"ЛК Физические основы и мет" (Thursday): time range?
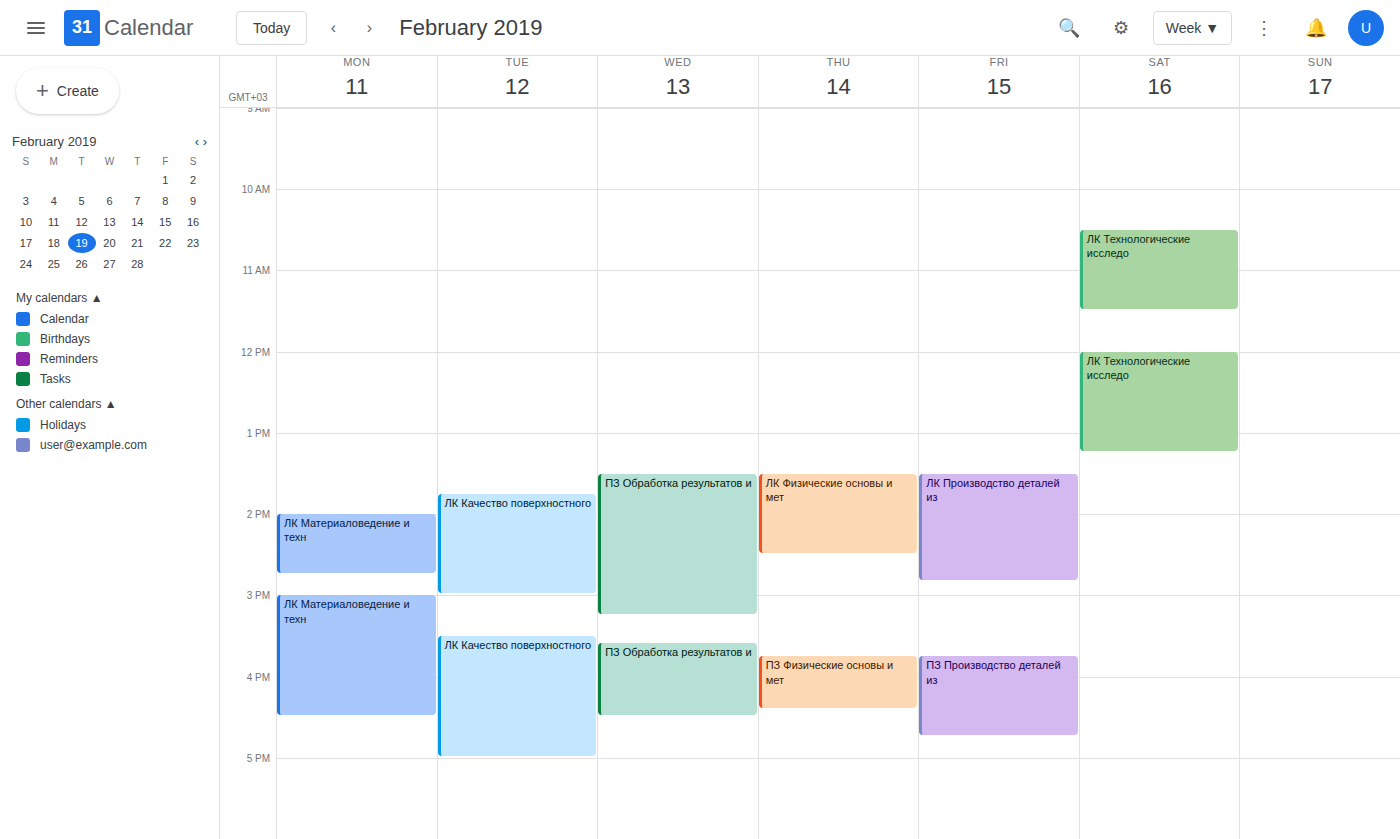
1:30 PM to 2:30 PM